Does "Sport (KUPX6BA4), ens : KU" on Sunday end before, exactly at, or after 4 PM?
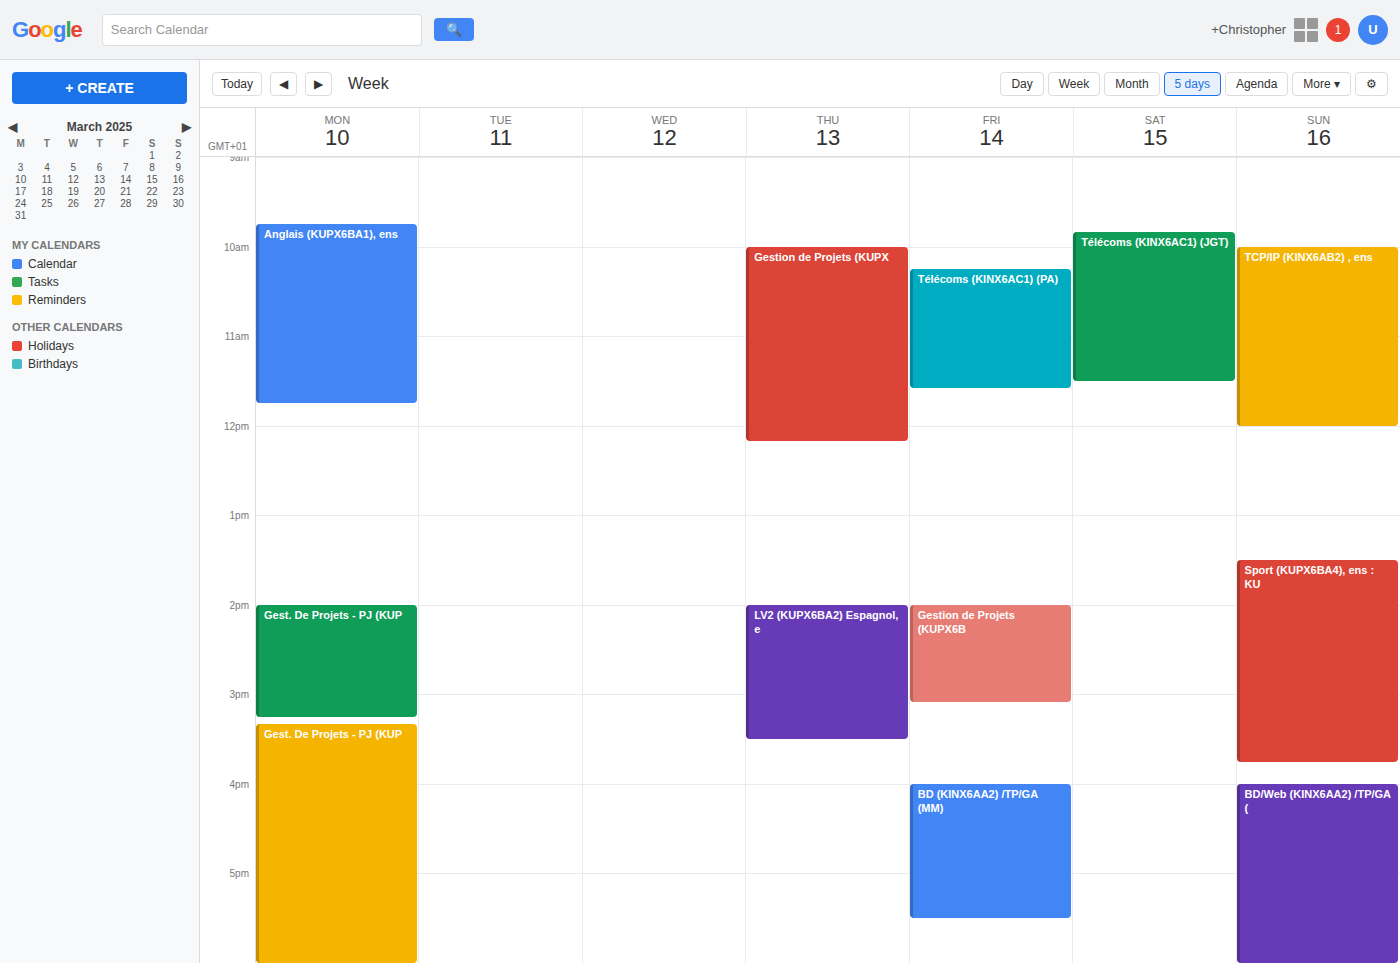
3:45 PM -- before 4 PM, 15 minutes above the 4 PM line.